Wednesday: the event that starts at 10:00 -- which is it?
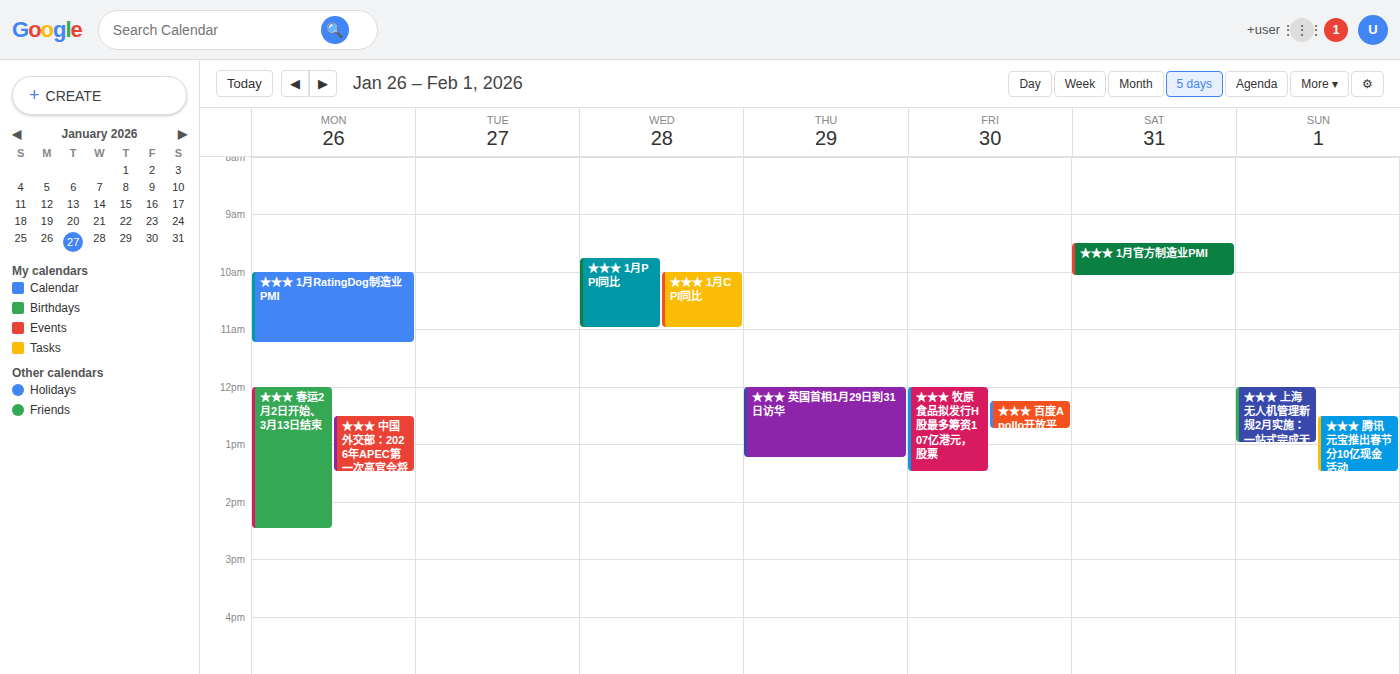
"★★★ 1月CPI同比"